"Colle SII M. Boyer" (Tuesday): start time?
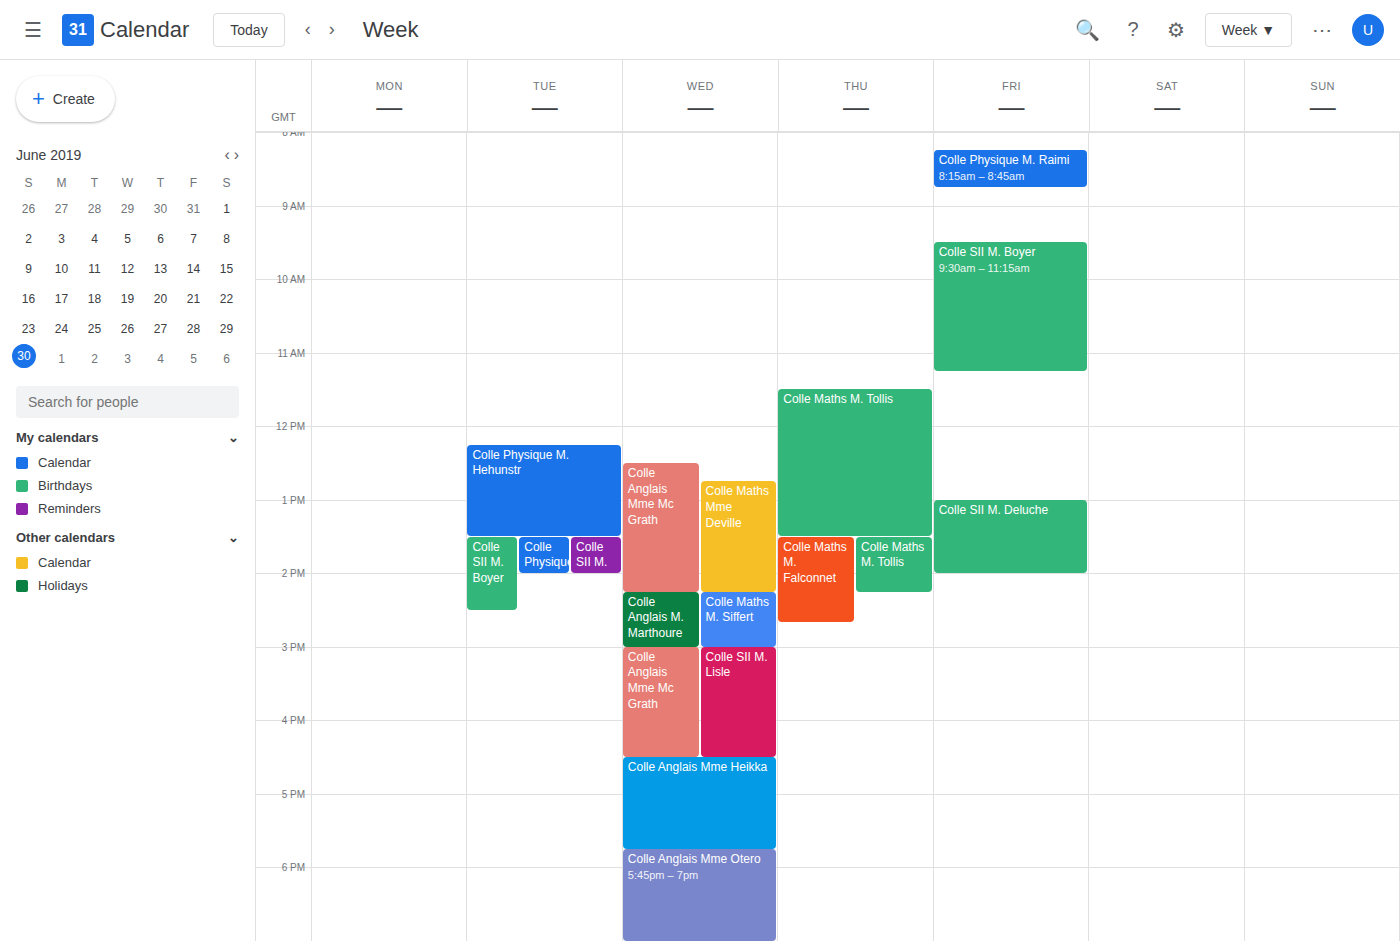
1:30 PM